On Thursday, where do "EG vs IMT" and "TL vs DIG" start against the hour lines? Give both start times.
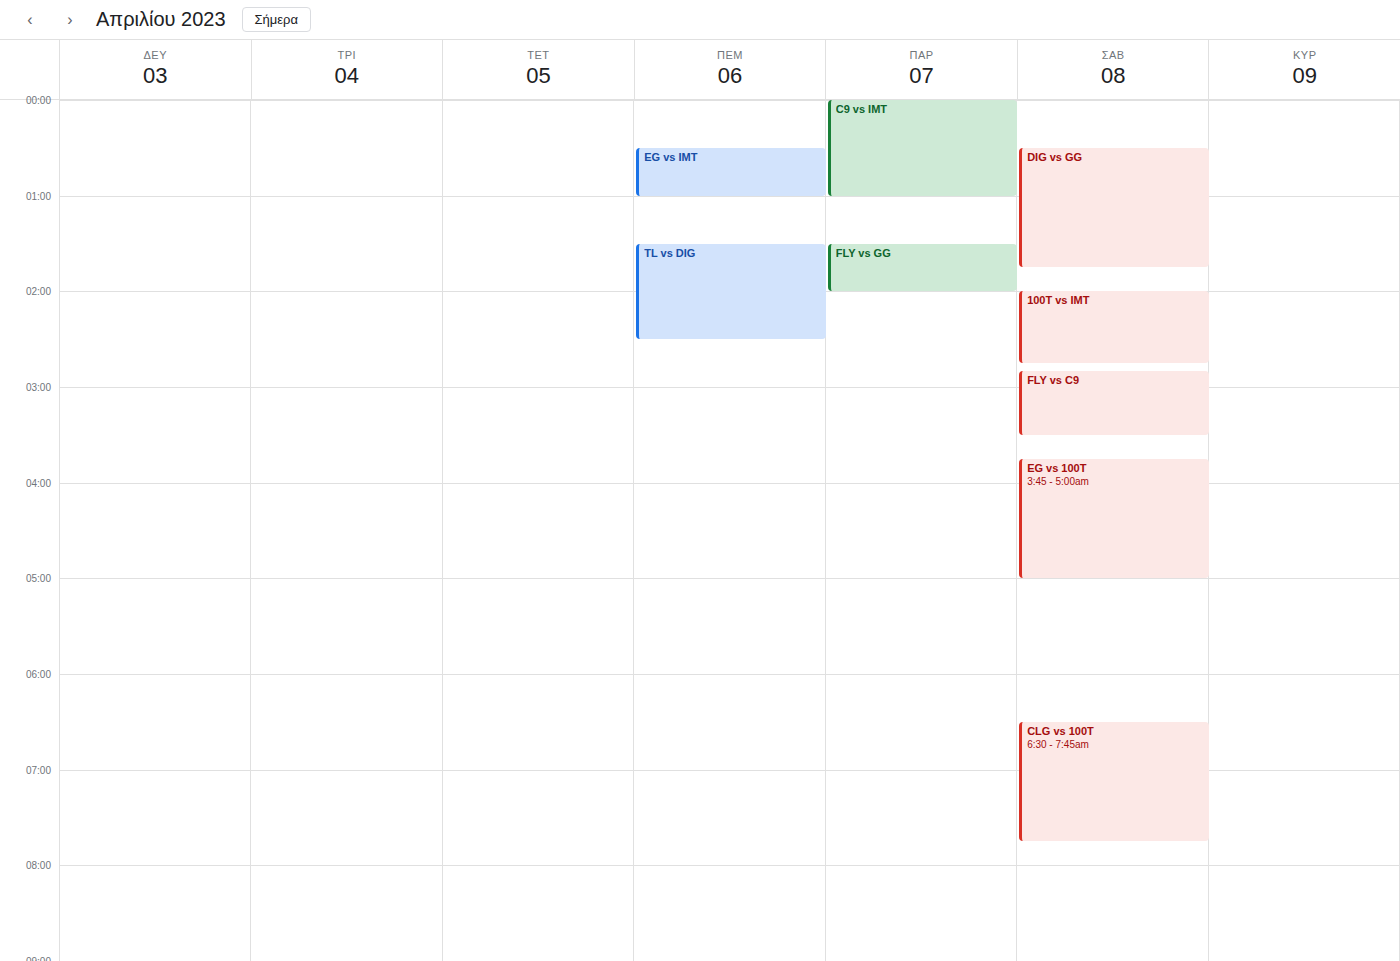
"EG vs IMT": 12:30 AM, halfway between the 12 AM and 1 AM lines. "TL vs DIG": 1:30 AM, halfway between the 1 AM and 2 AM lines.